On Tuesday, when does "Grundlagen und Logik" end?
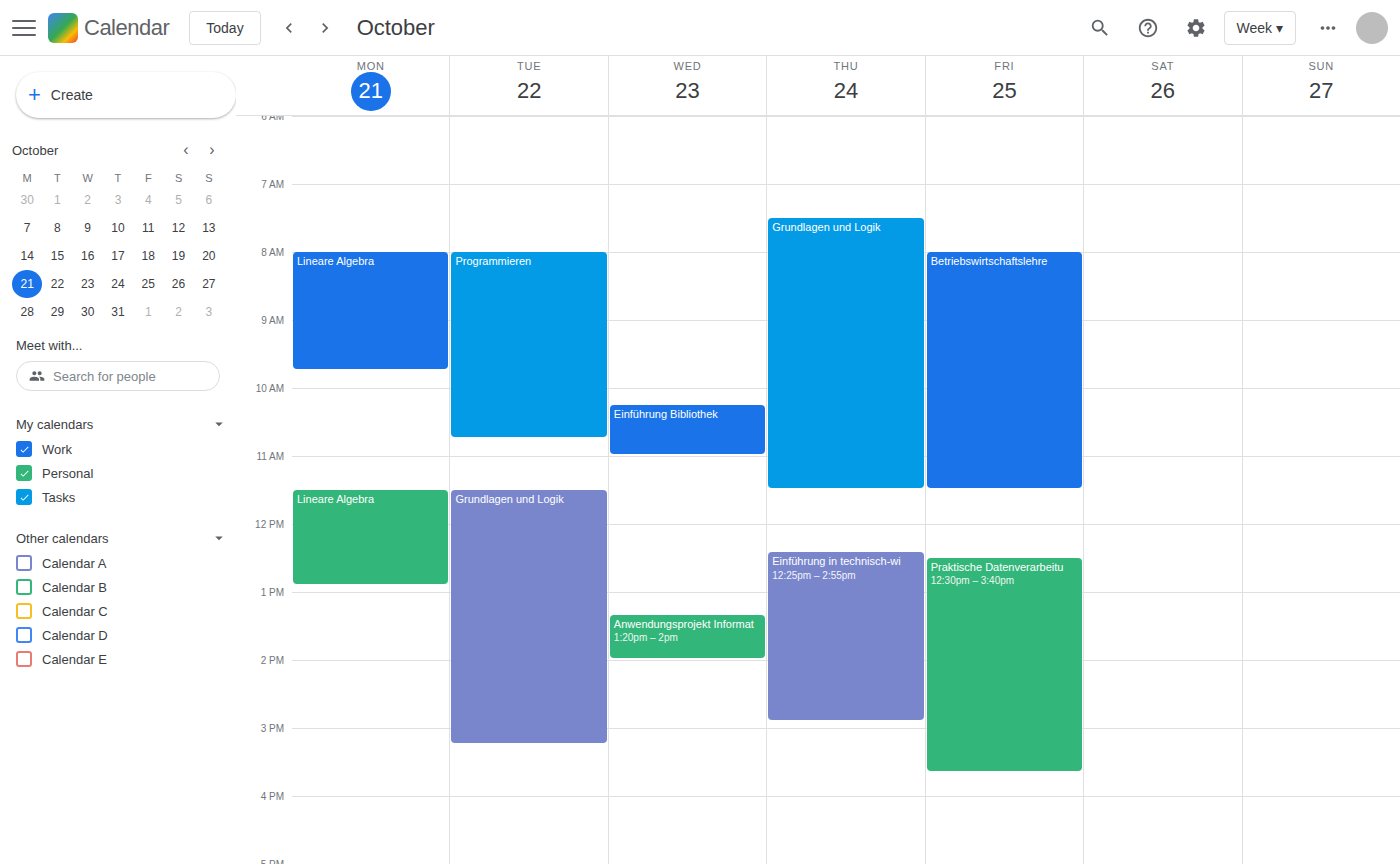
3:15 PM